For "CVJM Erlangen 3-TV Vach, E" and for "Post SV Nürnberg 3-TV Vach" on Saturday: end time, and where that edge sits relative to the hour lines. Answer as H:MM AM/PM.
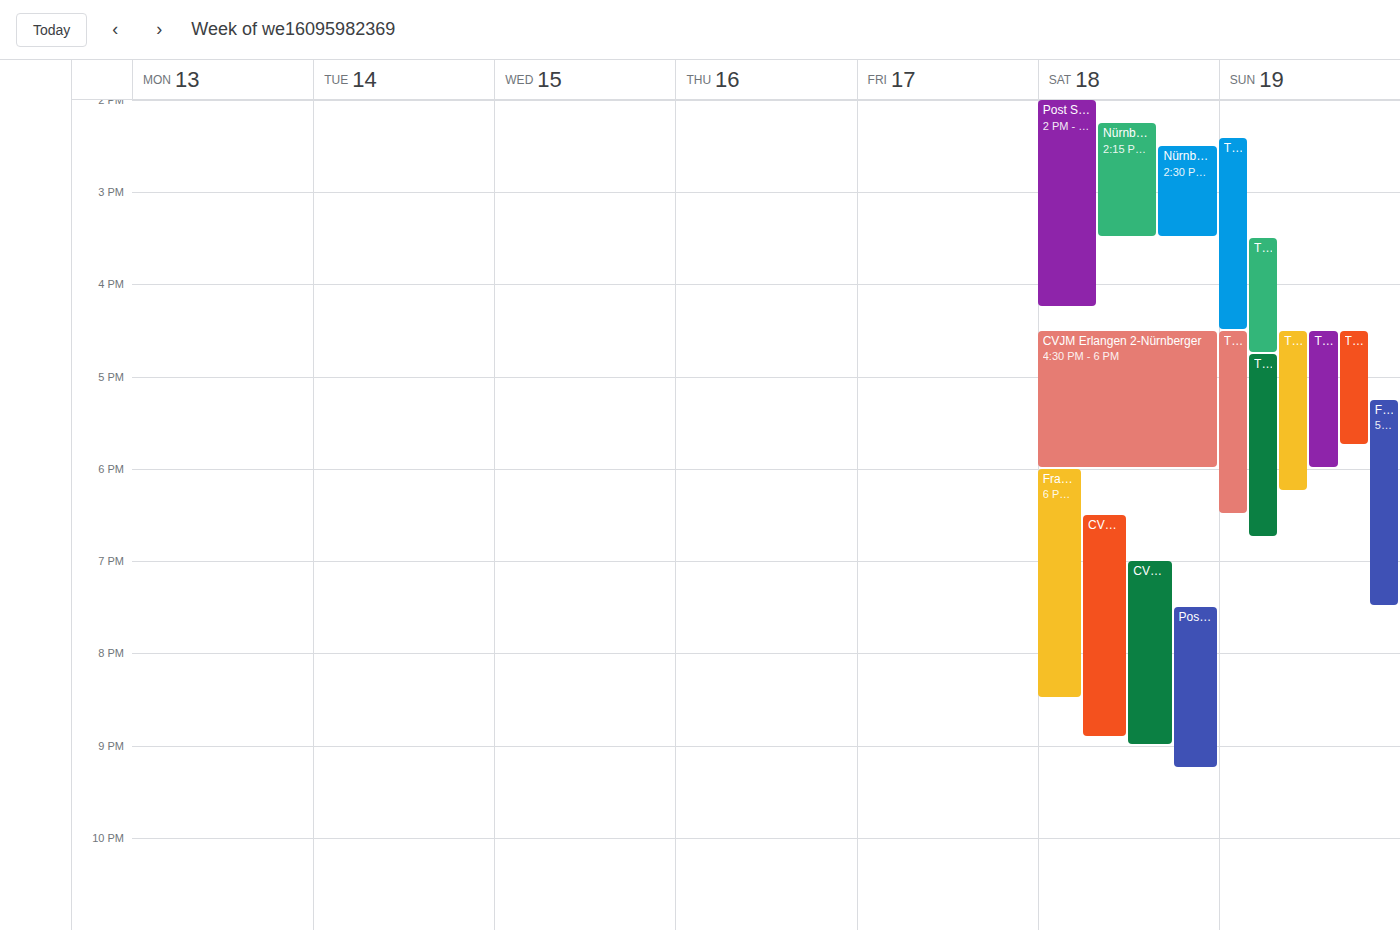
"CVJM Erlangen 3-TV Vach, E": 9:00 PM, exactly on the 9 PM line. "Post SV Nürnberg 3-TV Vach": 9:15 PM, neither: a quarter of the way from the 9 PM line to the 10 PM line.